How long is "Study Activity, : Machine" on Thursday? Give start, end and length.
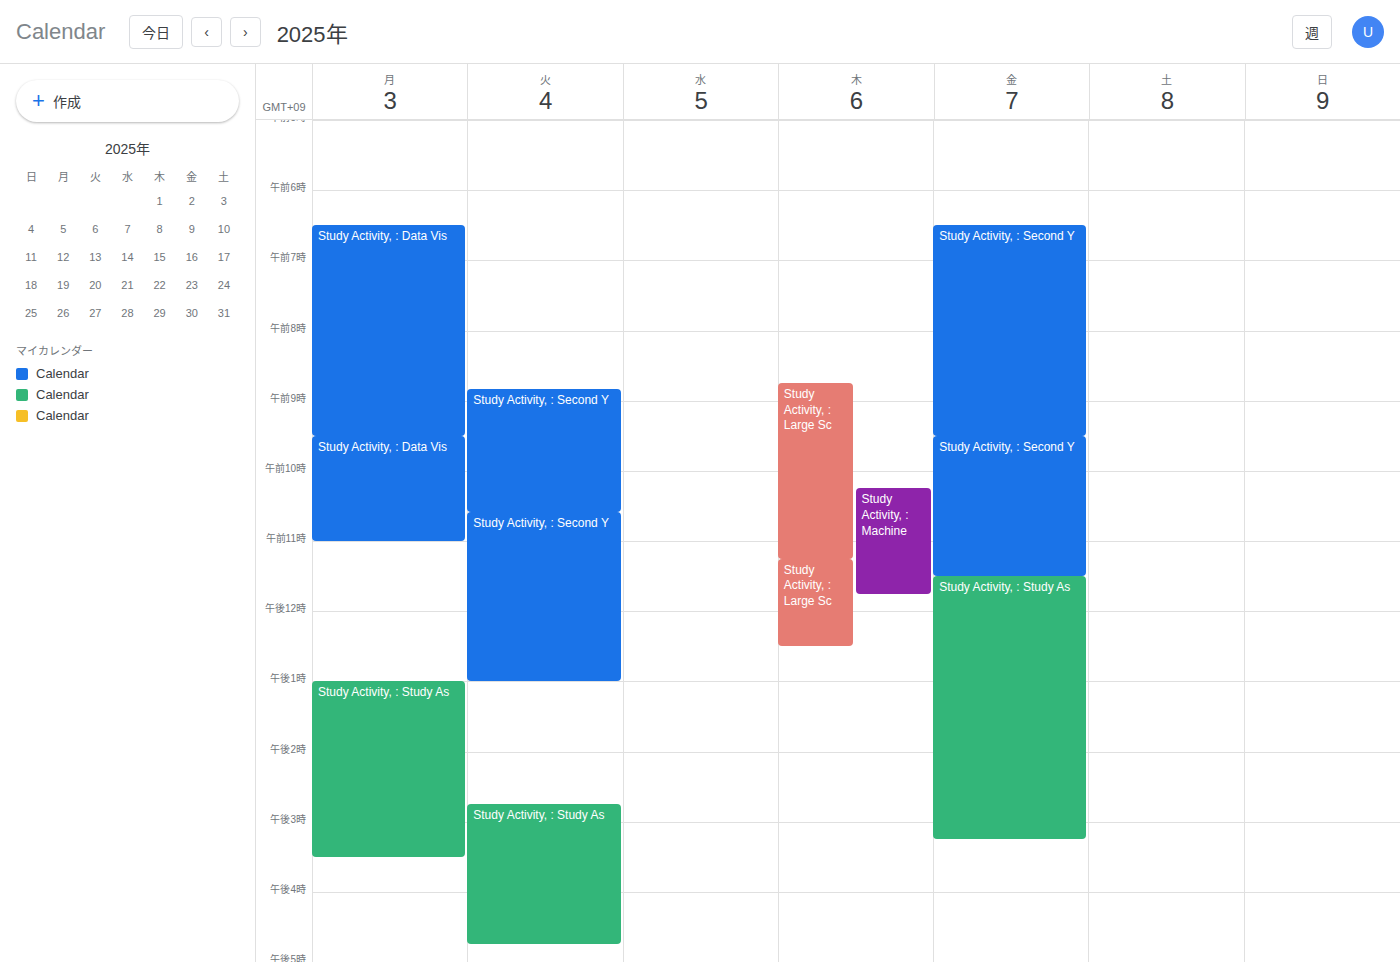
10:15 to 11:45, 1 hour 30 minutes